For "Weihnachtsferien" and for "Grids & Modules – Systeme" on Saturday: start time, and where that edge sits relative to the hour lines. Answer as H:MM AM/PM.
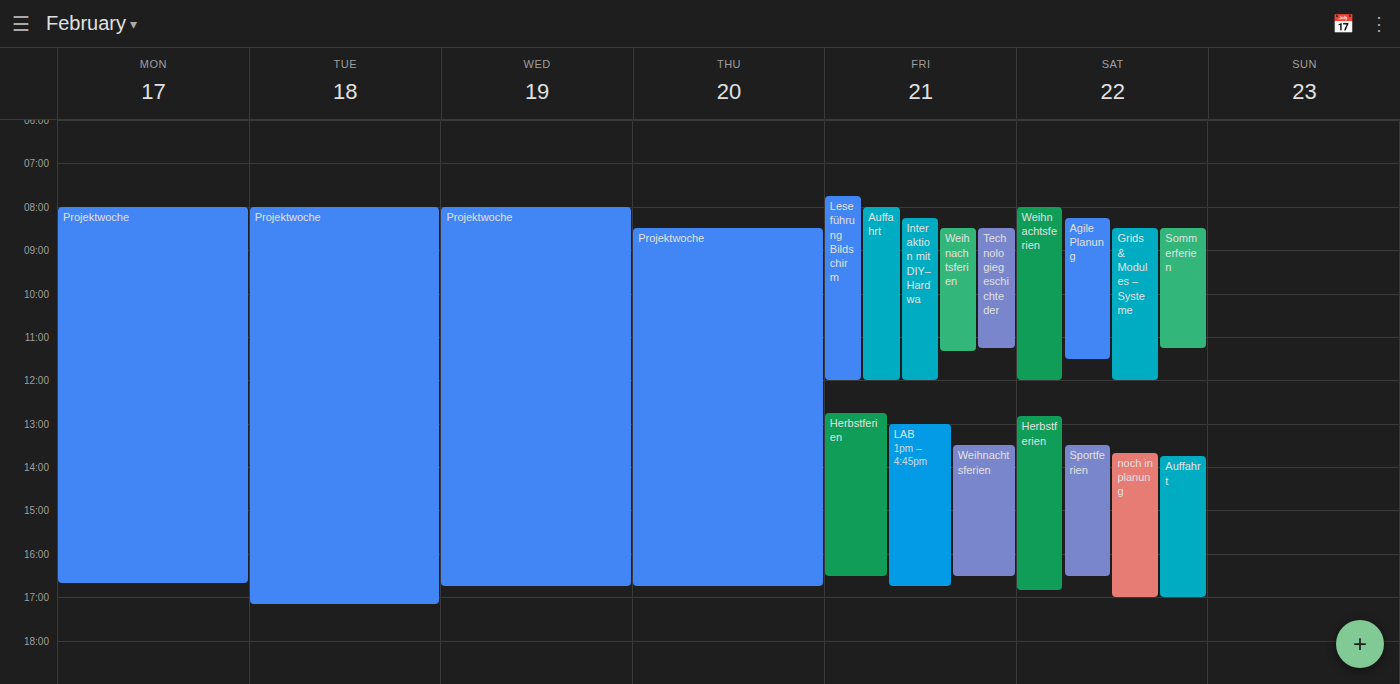
"Weihnachtsferien": 8:00 AM, exactly on the 8 AM line. "Grids & Modules – Systeme": 8:30 AM, halfway between the 8 AM and 9 AM lines.